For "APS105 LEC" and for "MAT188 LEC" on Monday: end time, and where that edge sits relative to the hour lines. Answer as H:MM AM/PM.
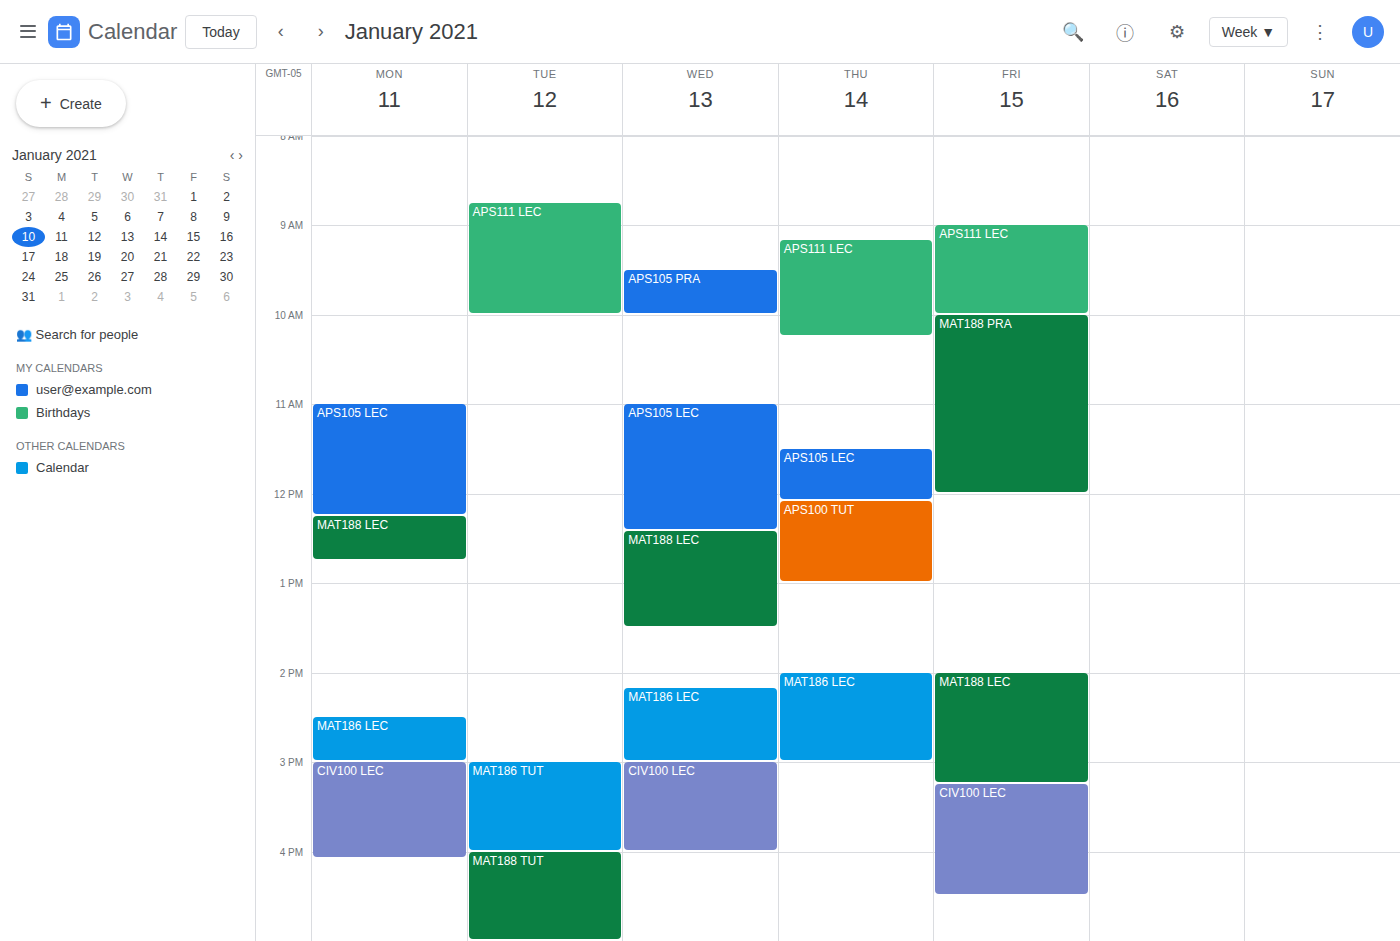
"APS105 LEC": 12:15 PM, neither: a quarter of the way from the 12 PM line to the 1 PM line. "MAT188 LEC": 12:45 PM, neither: three quarters of the way from the 12 PM line to the 1 PM line.